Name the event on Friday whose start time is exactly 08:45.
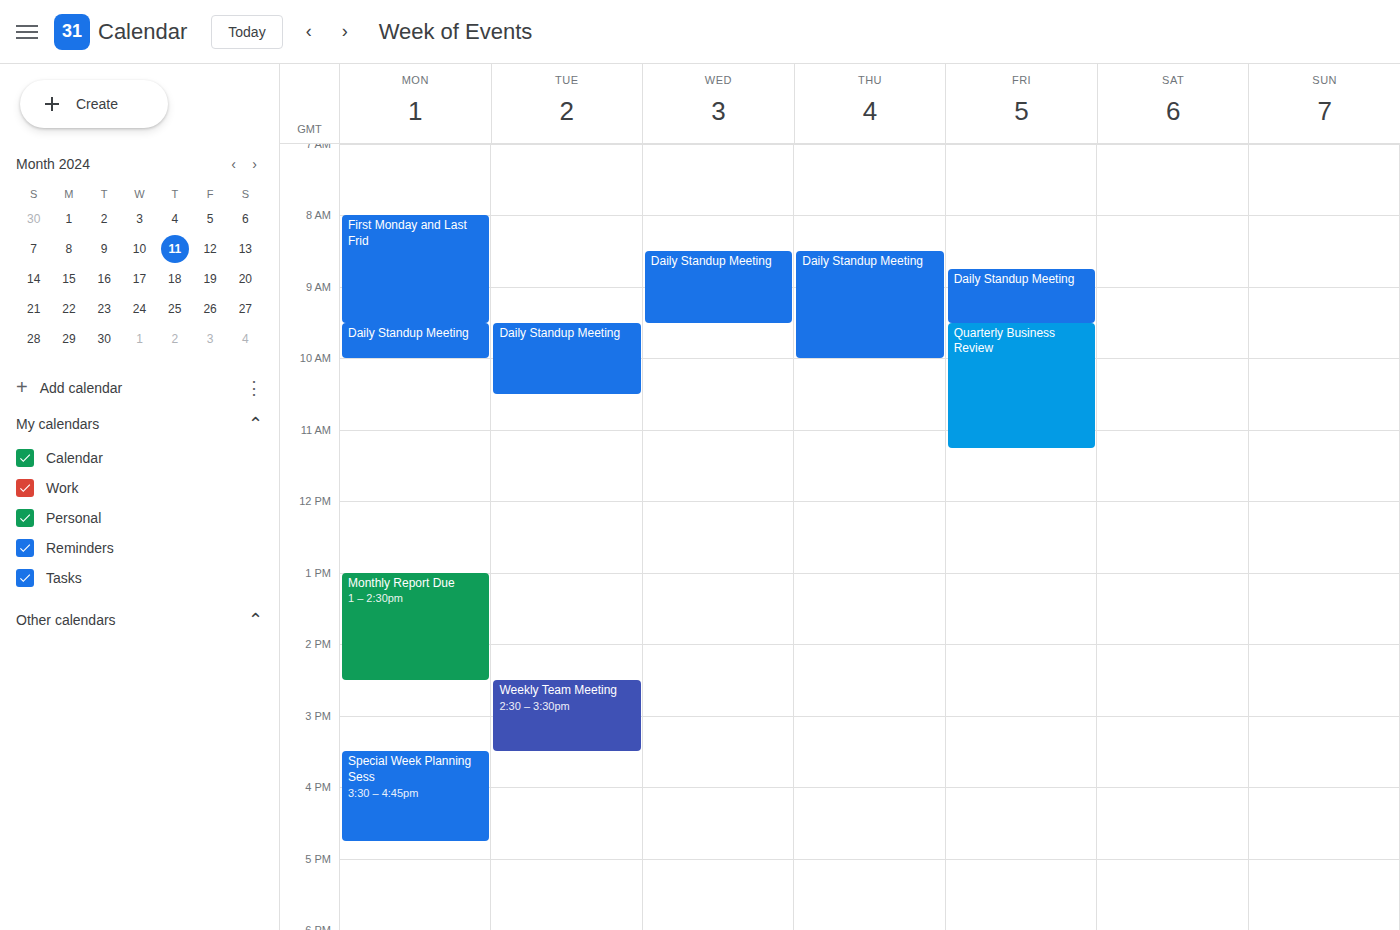
"Daily Standup Meeting"